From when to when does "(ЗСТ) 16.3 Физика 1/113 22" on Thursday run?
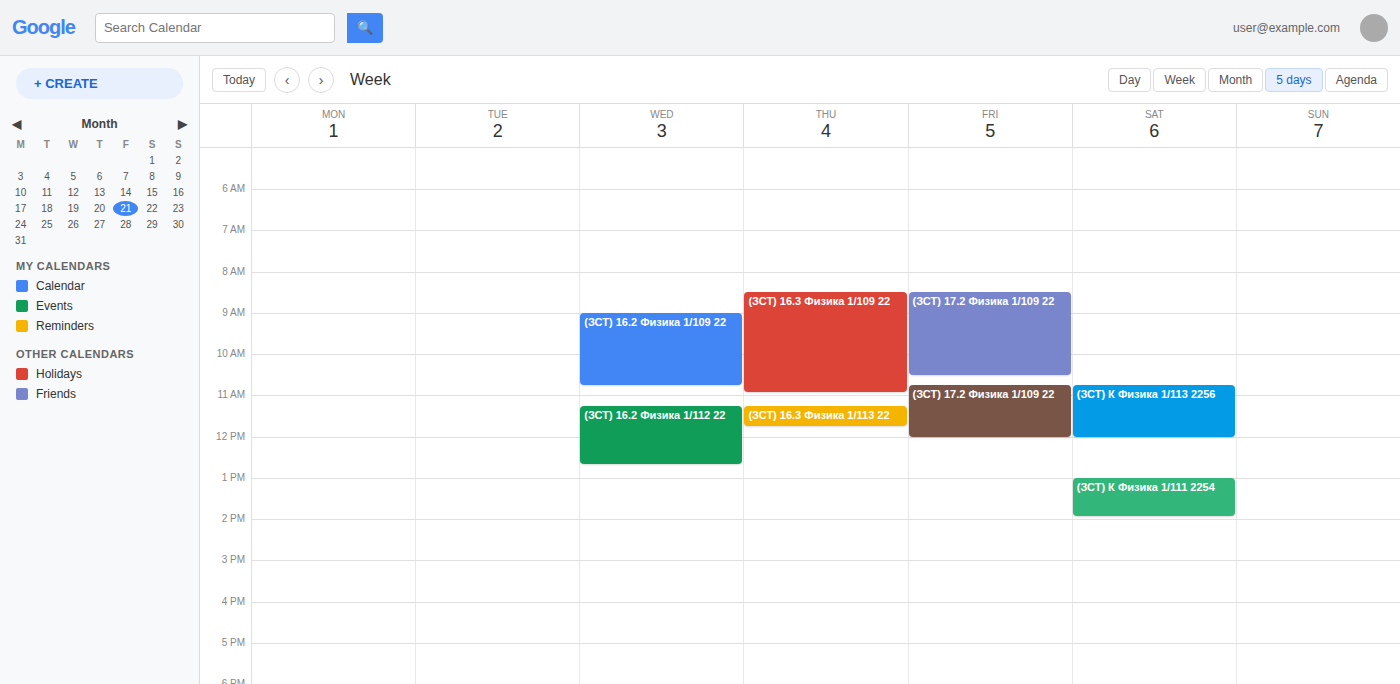
11:15 AM to 11:45 AM